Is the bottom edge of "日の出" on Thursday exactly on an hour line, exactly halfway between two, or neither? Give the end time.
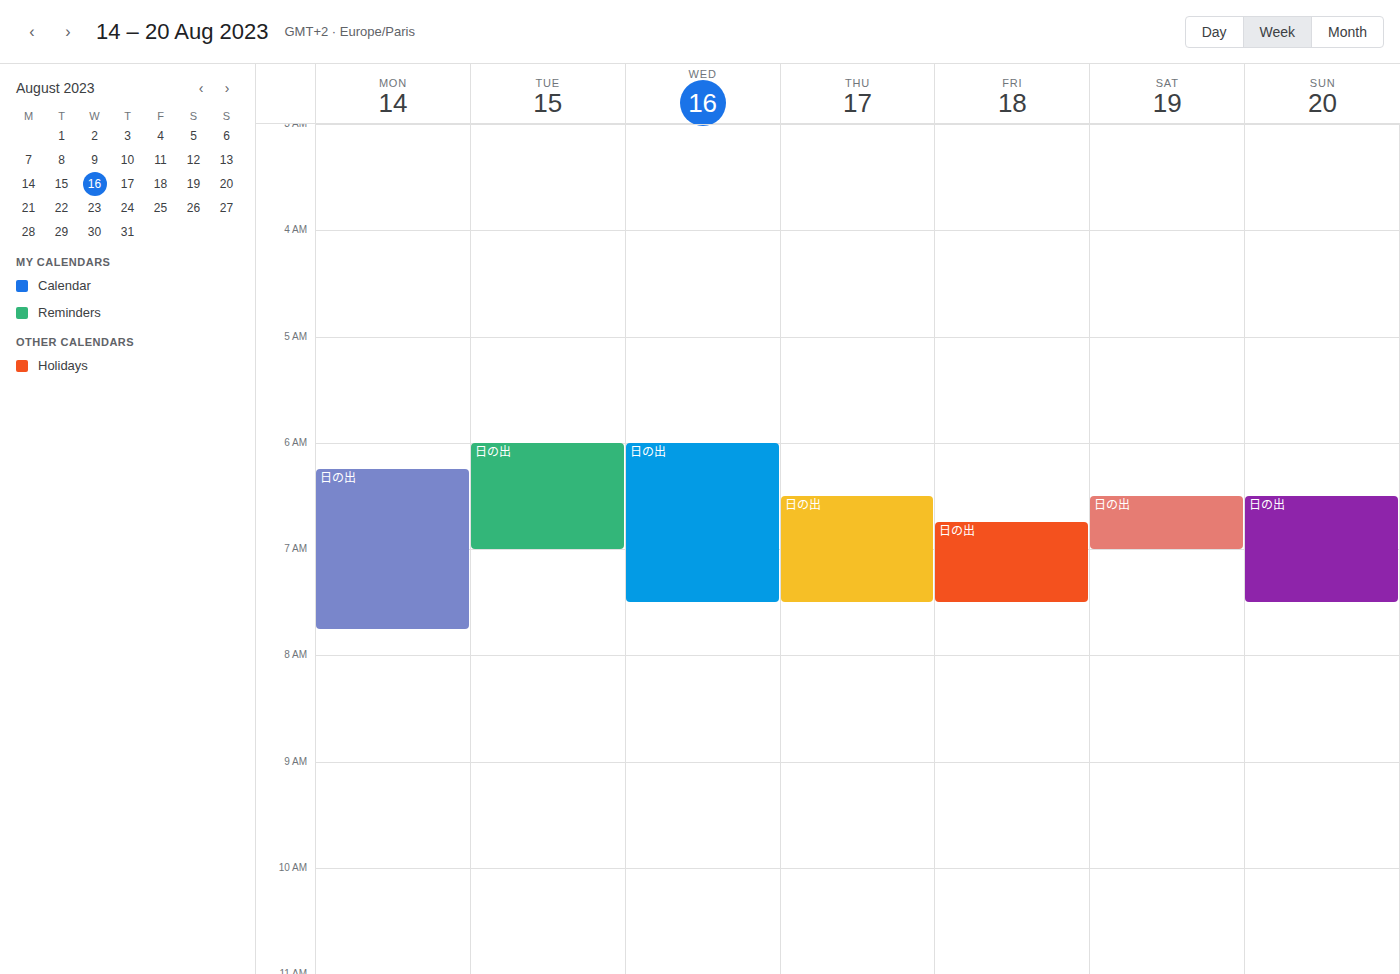
7:30 AM -- halfway between the 7 AM and 8 AM lines.